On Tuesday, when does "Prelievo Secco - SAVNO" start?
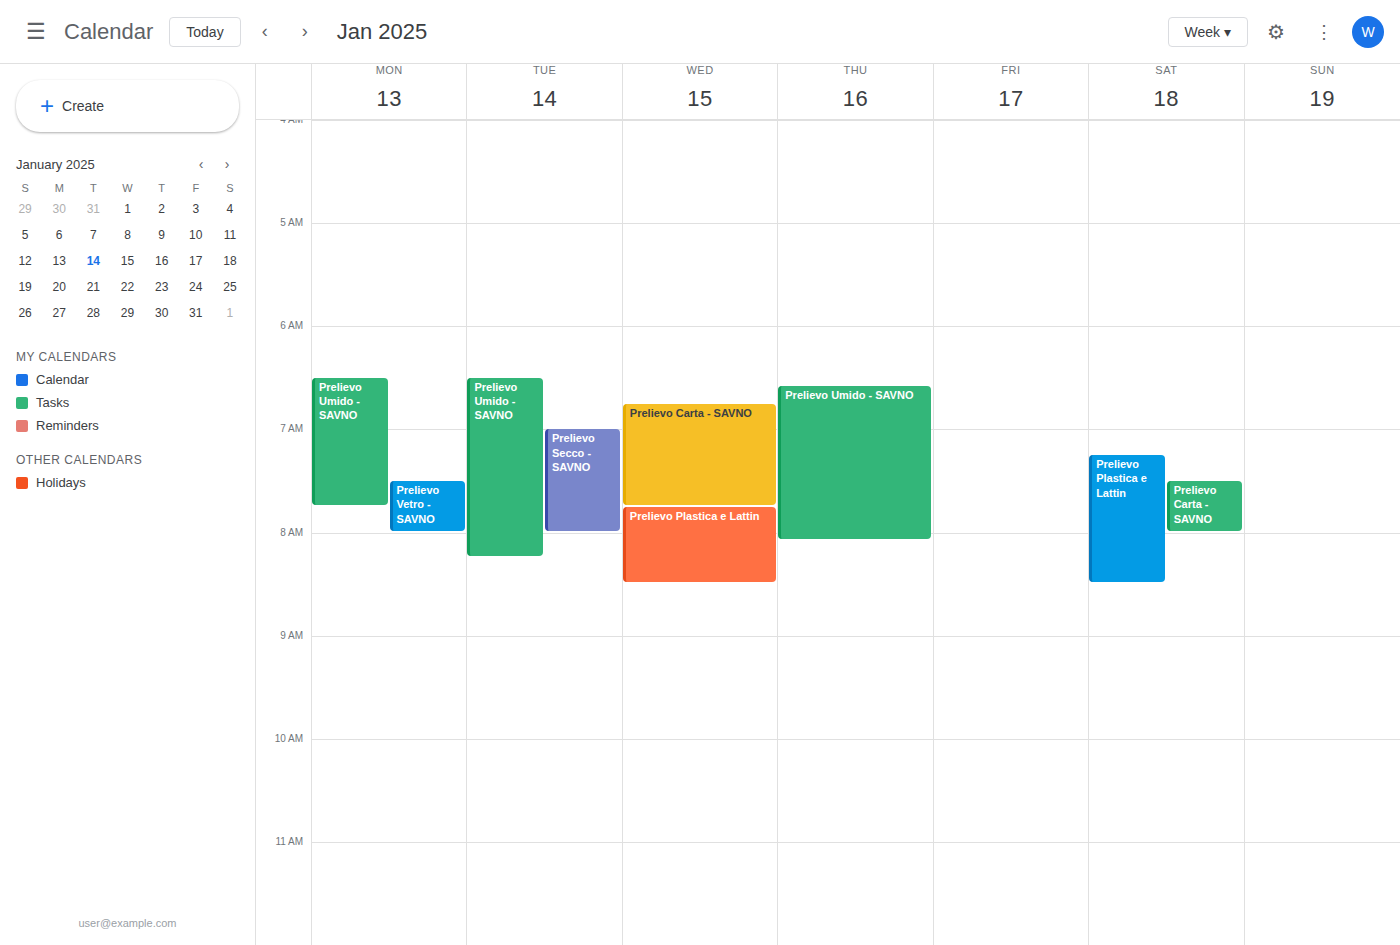
07:00